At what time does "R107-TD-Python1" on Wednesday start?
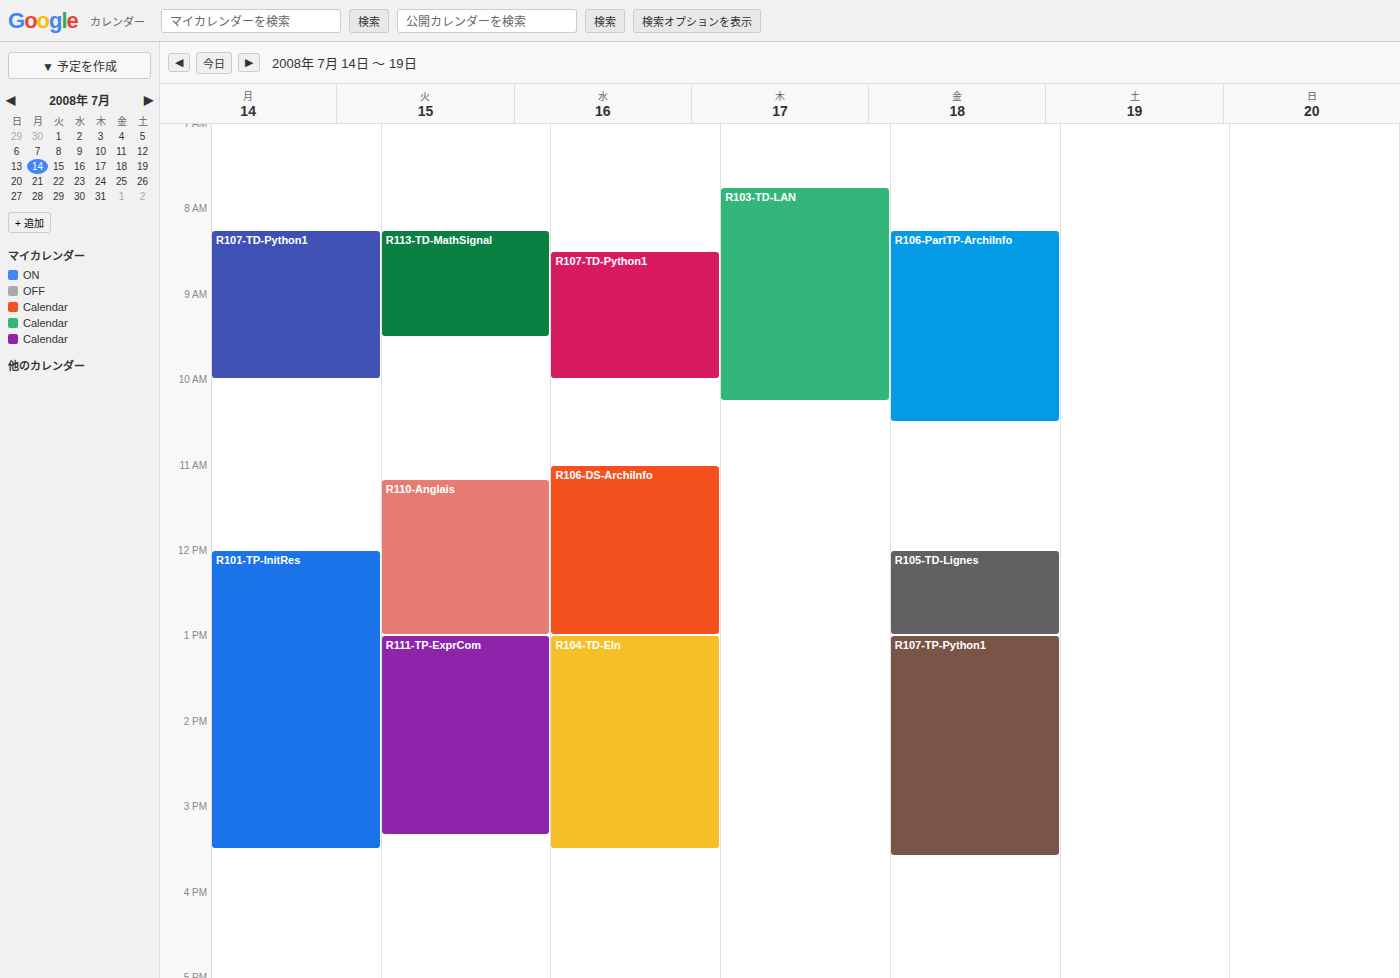
8:30 AM